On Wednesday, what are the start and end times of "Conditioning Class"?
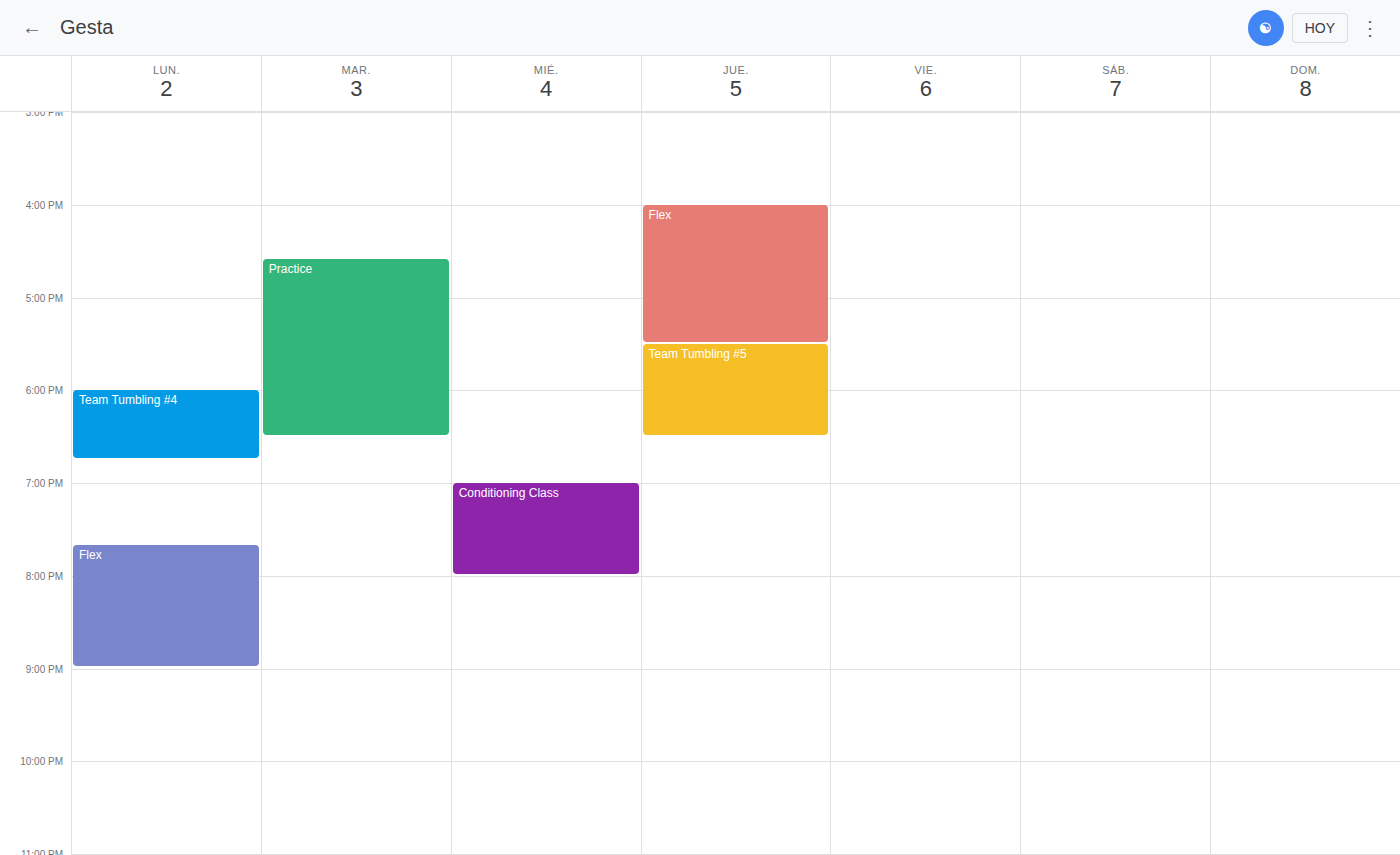
19:00 to 20:00